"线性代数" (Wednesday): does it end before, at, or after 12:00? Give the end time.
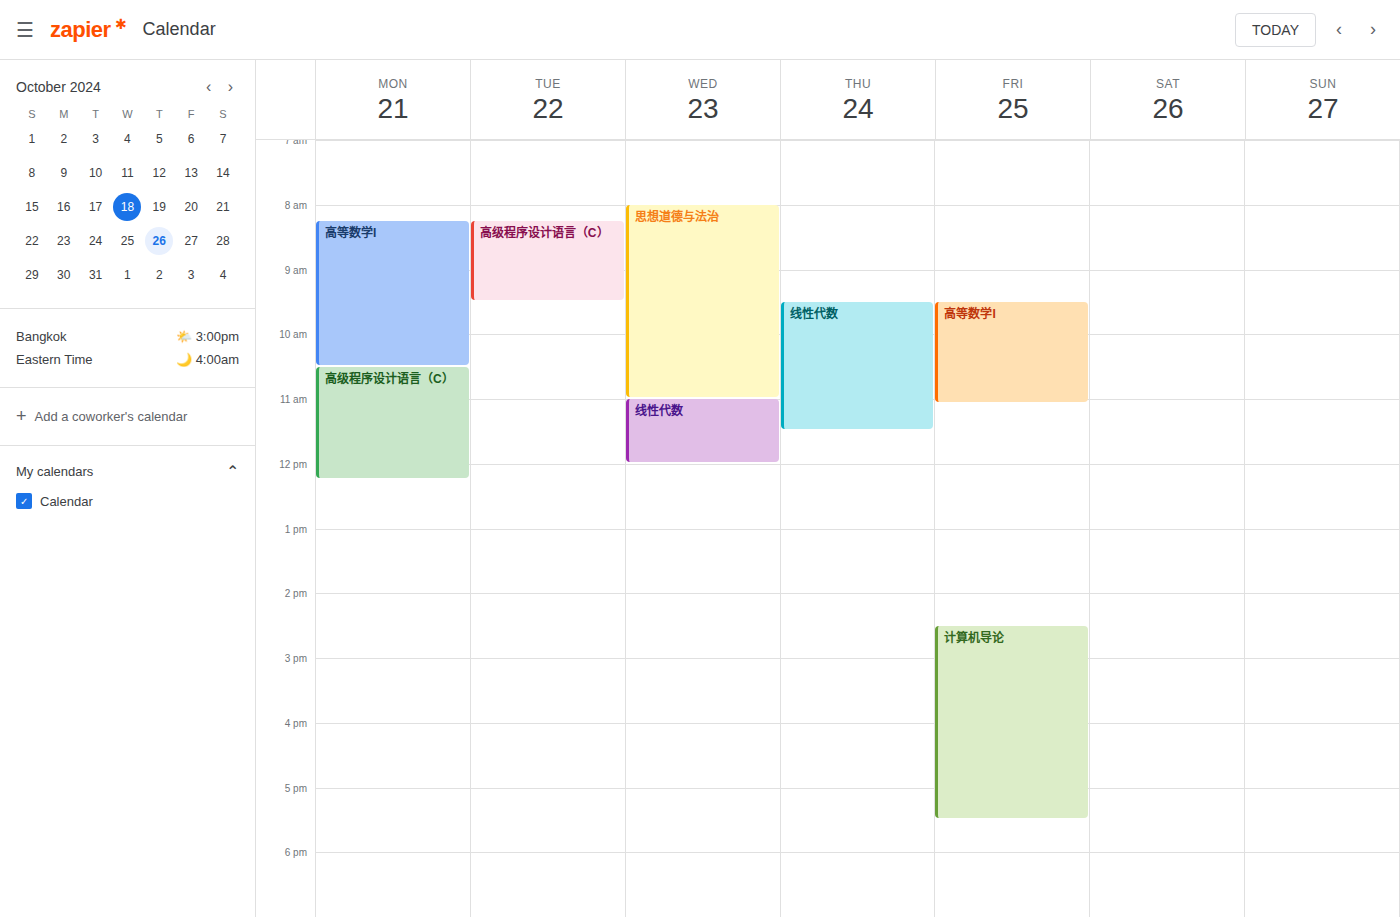
12:00 -- exactly at 12:00, on the 12:00 line.